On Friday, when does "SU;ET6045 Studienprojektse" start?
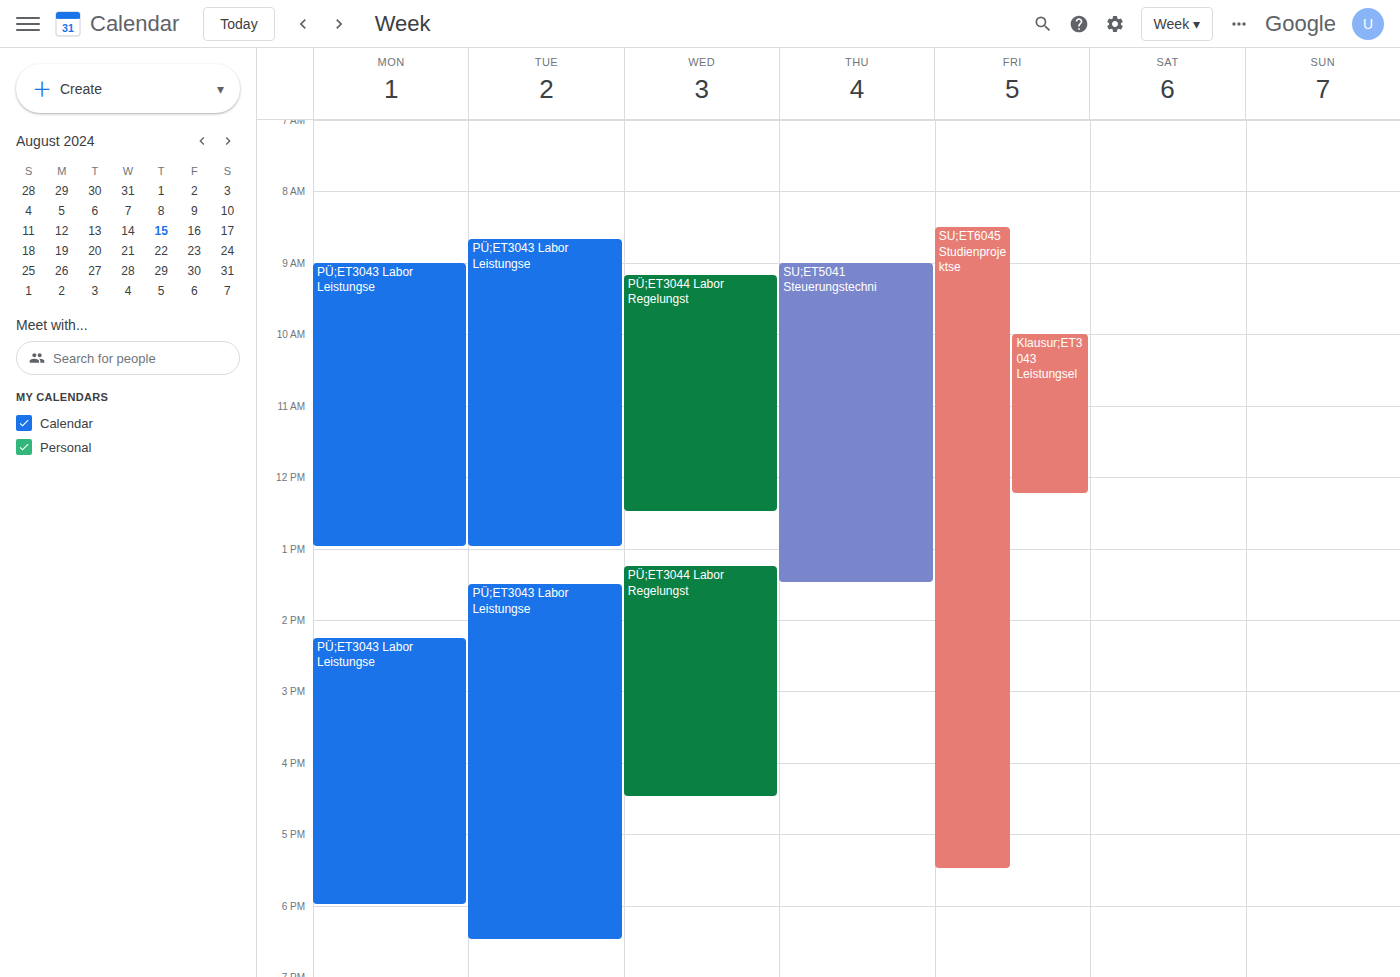
8:30 AM